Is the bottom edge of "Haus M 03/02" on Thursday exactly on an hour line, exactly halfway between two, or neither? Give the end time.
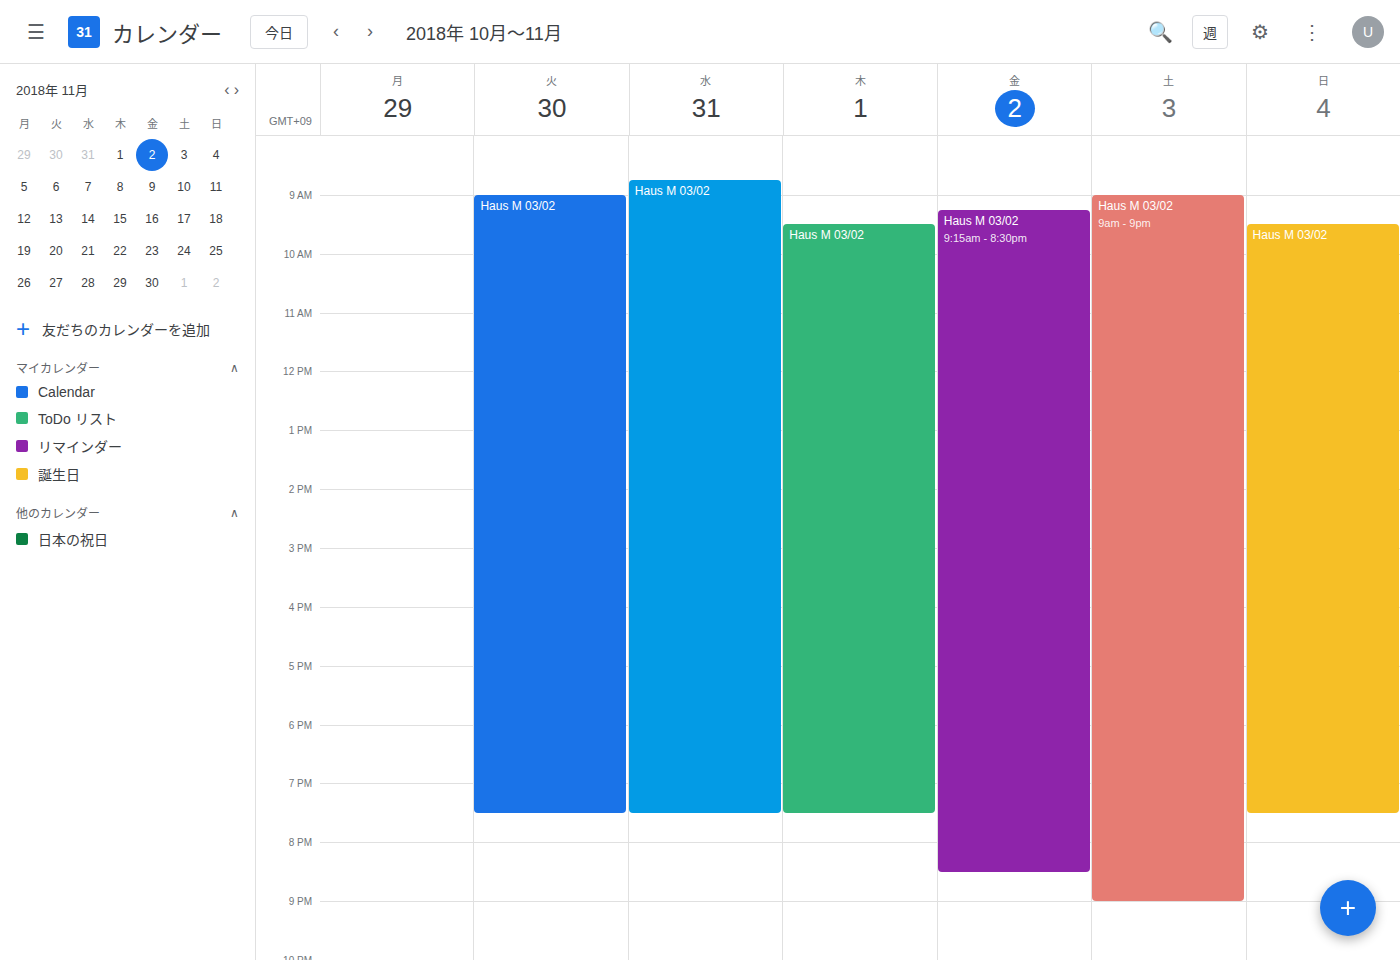
7:30 PM -- halfway between the 7 PM and 8 PM lines.